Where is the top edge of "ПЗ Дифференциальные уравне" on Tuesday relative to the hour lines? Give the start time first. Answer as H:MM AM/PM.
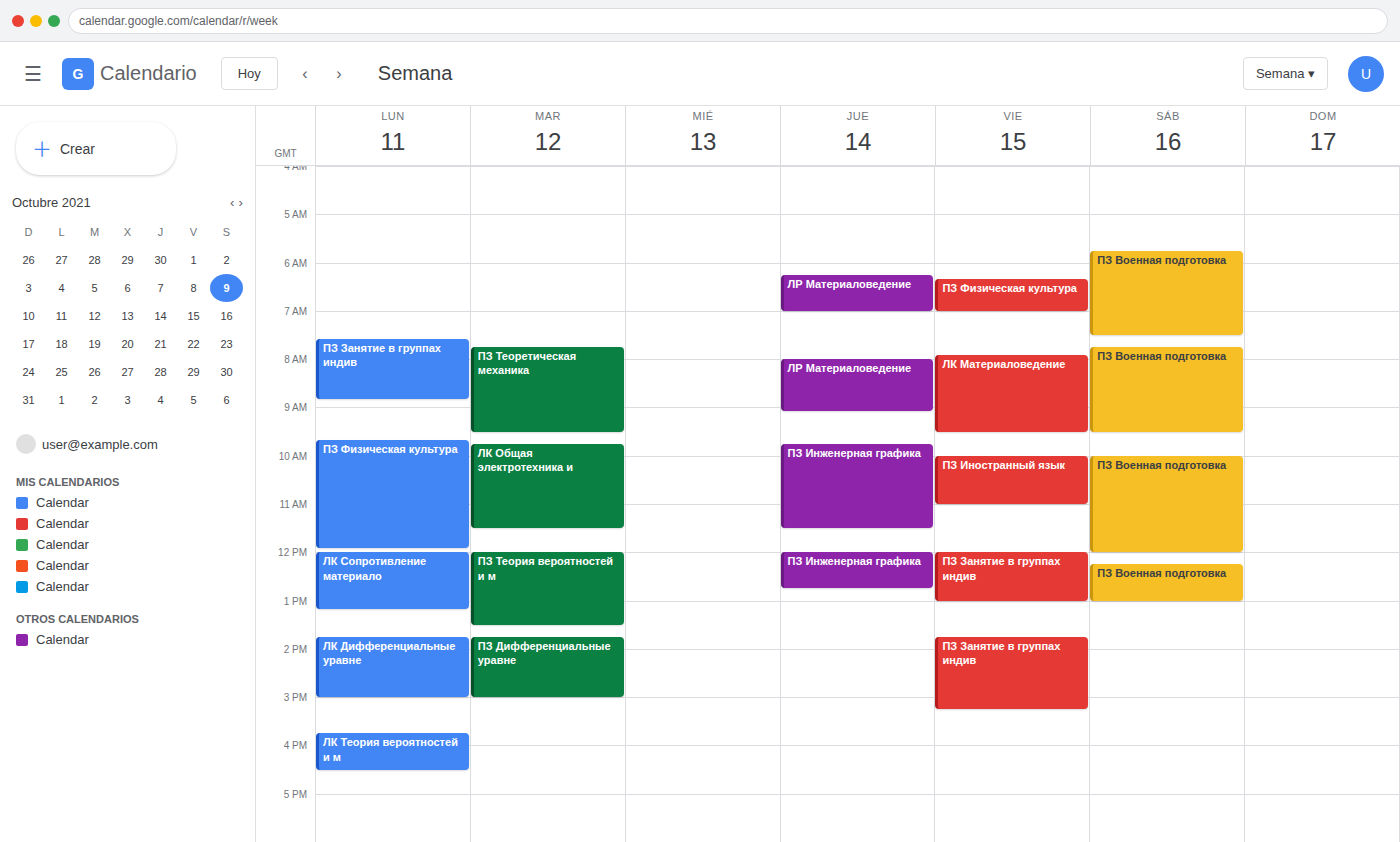
1:45 PM -- neither: three quarters of the way from the 1 PM line to the 2 PM line.